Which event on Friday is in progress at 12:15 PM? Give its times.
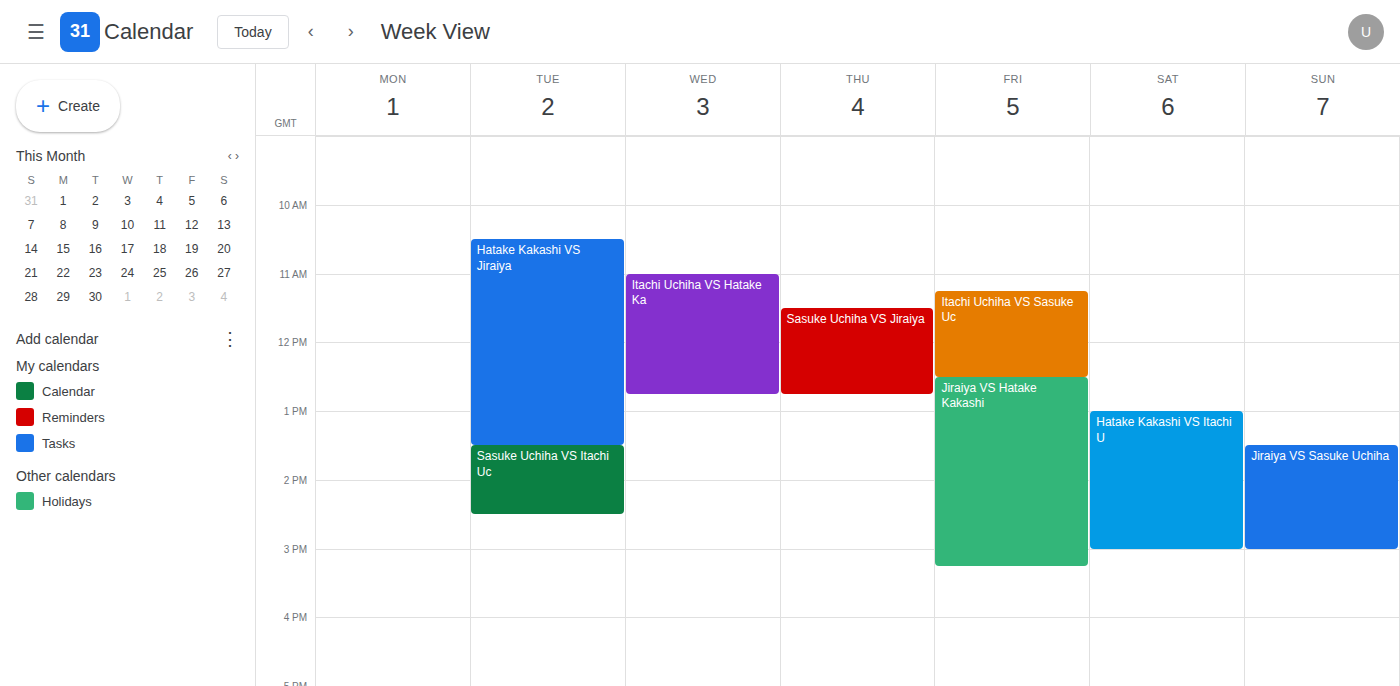
"Itachi Uchiha VS Sasuke Uc", 11:15 AM to 12:30 PM